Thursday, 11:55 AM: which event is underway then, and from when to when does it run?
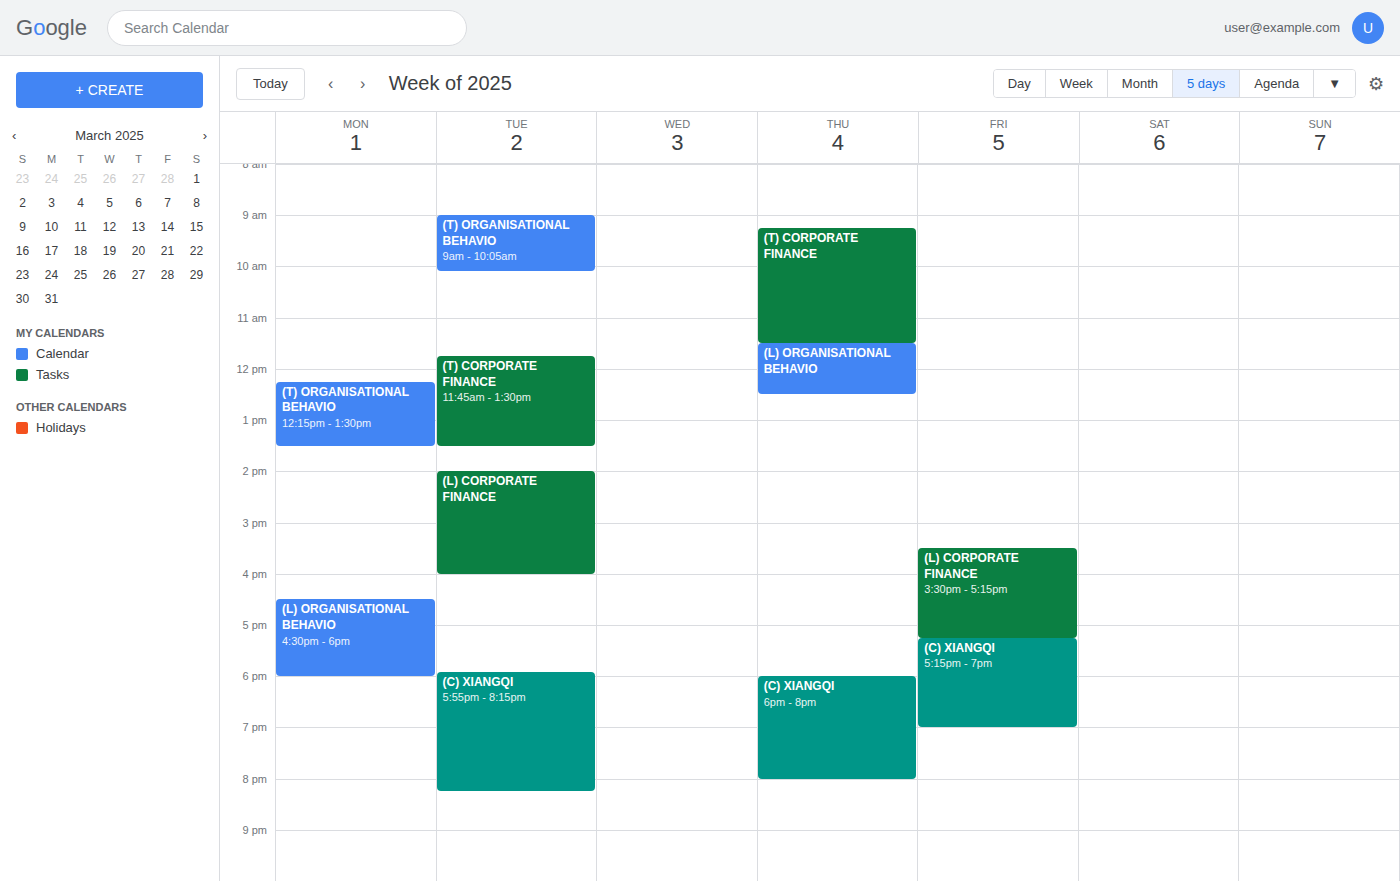
"(L) ORGANISATIONAL BEHAVIO", 11:30 AM to 12:30 PM